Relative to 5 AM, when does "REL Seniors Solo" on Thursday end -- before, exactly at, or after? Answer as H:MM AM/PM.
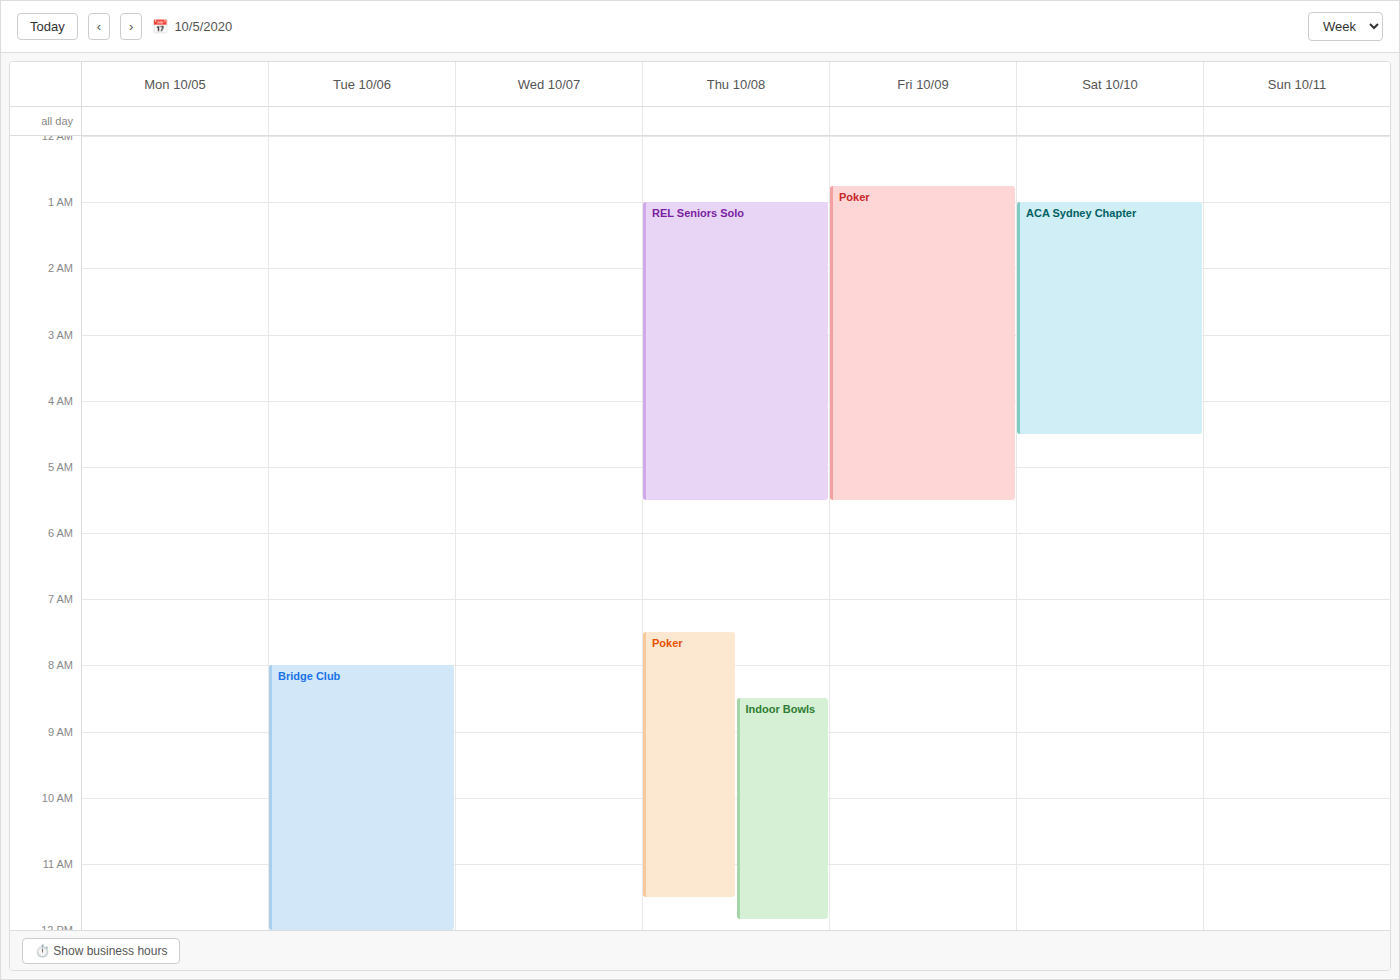
5:30 AM -- after 5 AM, 30 minutes below the 5 AM line.